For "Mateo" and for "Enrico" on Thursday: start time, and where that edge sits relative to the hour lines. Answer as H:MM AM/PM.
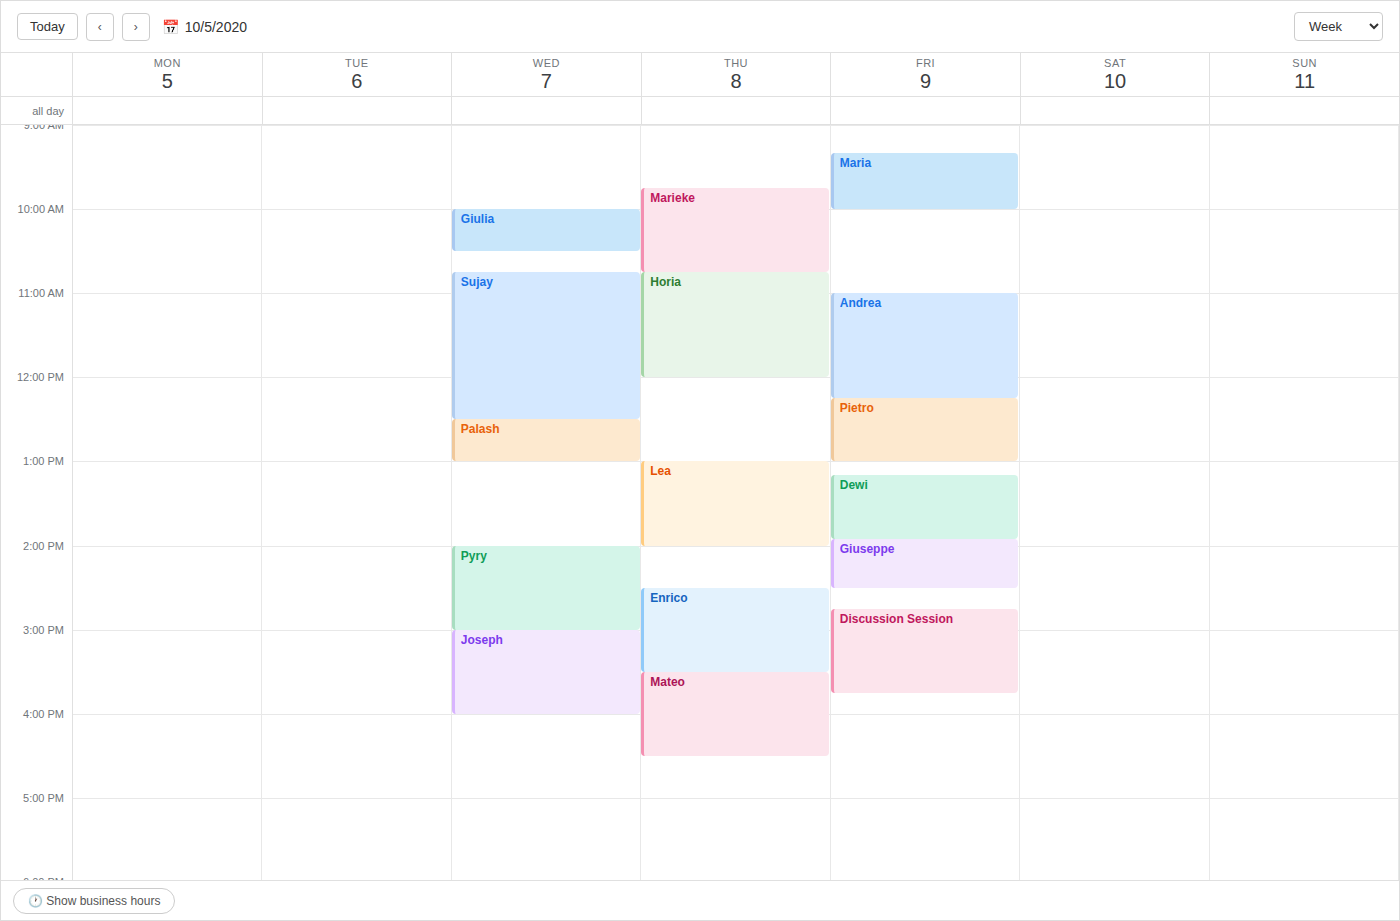
"Mateo": 3:30 PM, halfway between the 3 PM and 4 PM lines. "Enrico": 2:30 PM, halfway between the 2 PM and 3 PM lines.